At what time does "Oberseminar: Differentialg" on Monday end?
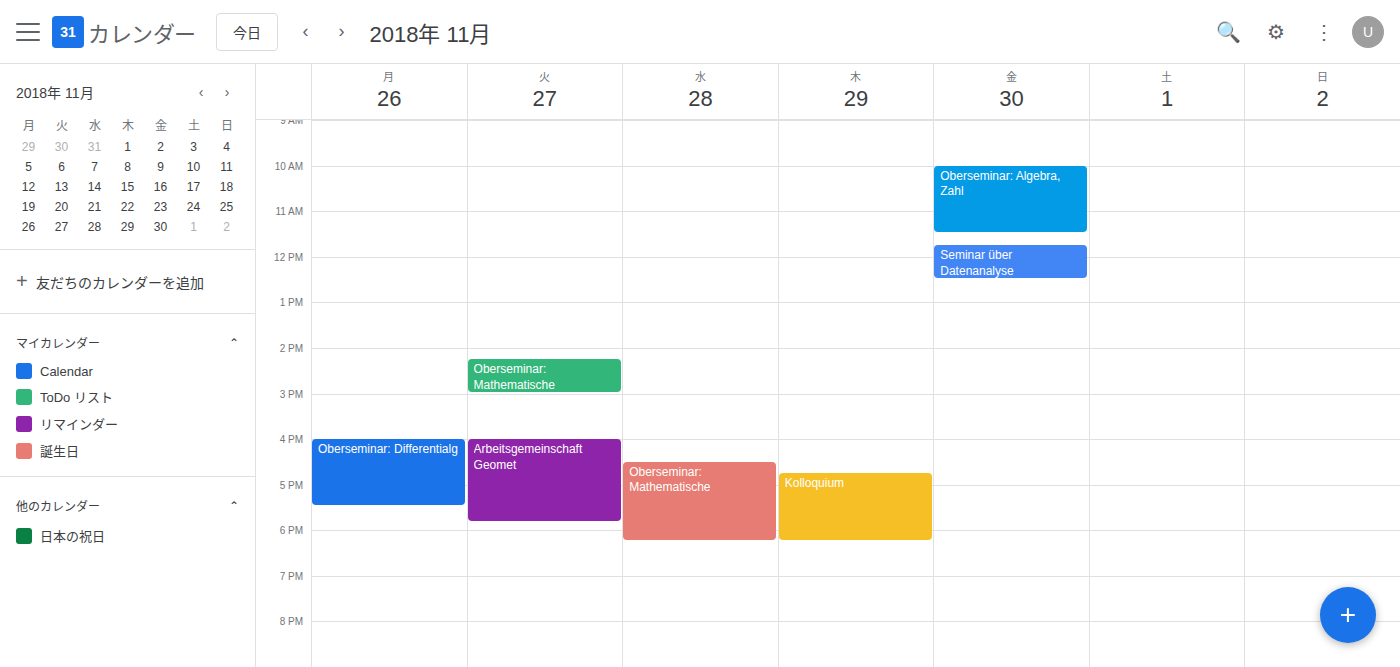
5:30 PM